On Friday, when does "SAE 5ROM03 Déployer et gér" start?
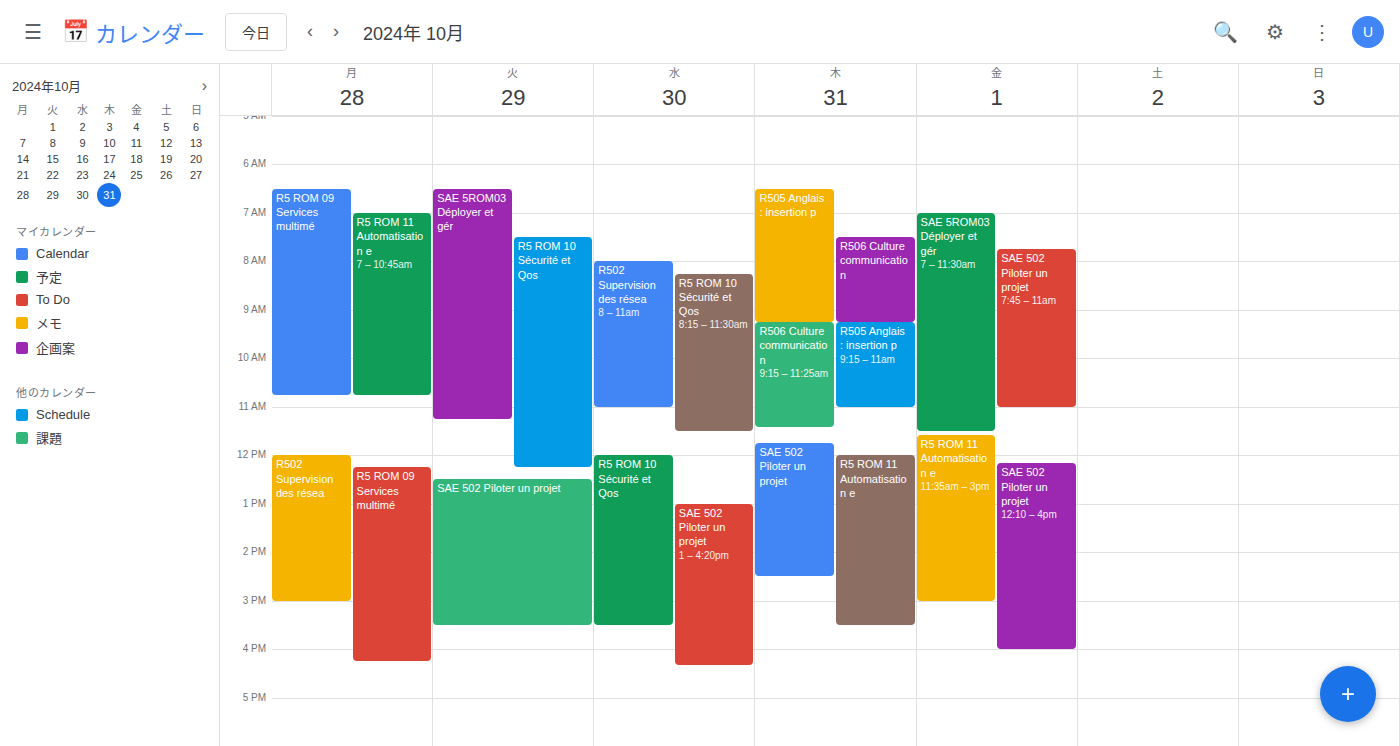
7:00 AM